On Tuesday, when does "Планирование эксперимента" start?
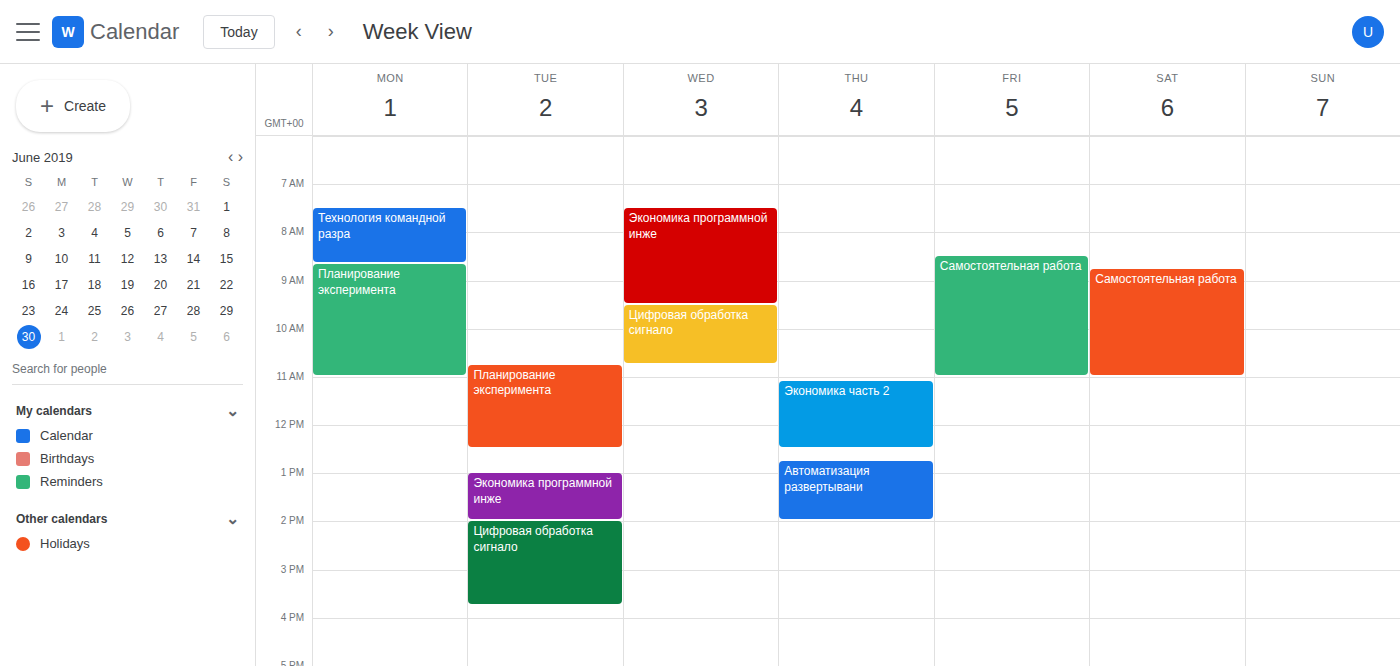
10:45 AM